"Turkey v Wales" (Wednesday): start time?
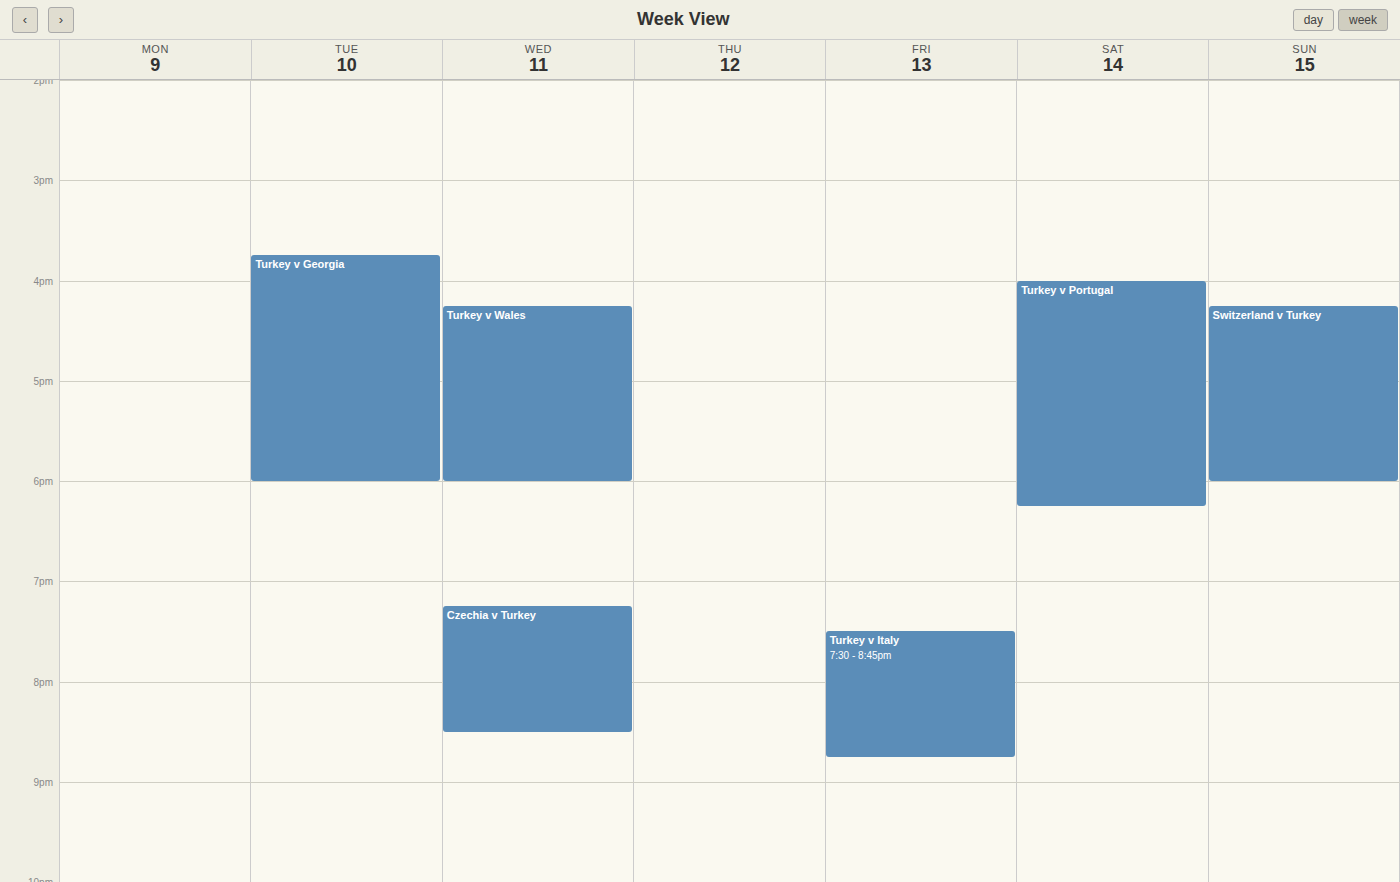
4:15 PM